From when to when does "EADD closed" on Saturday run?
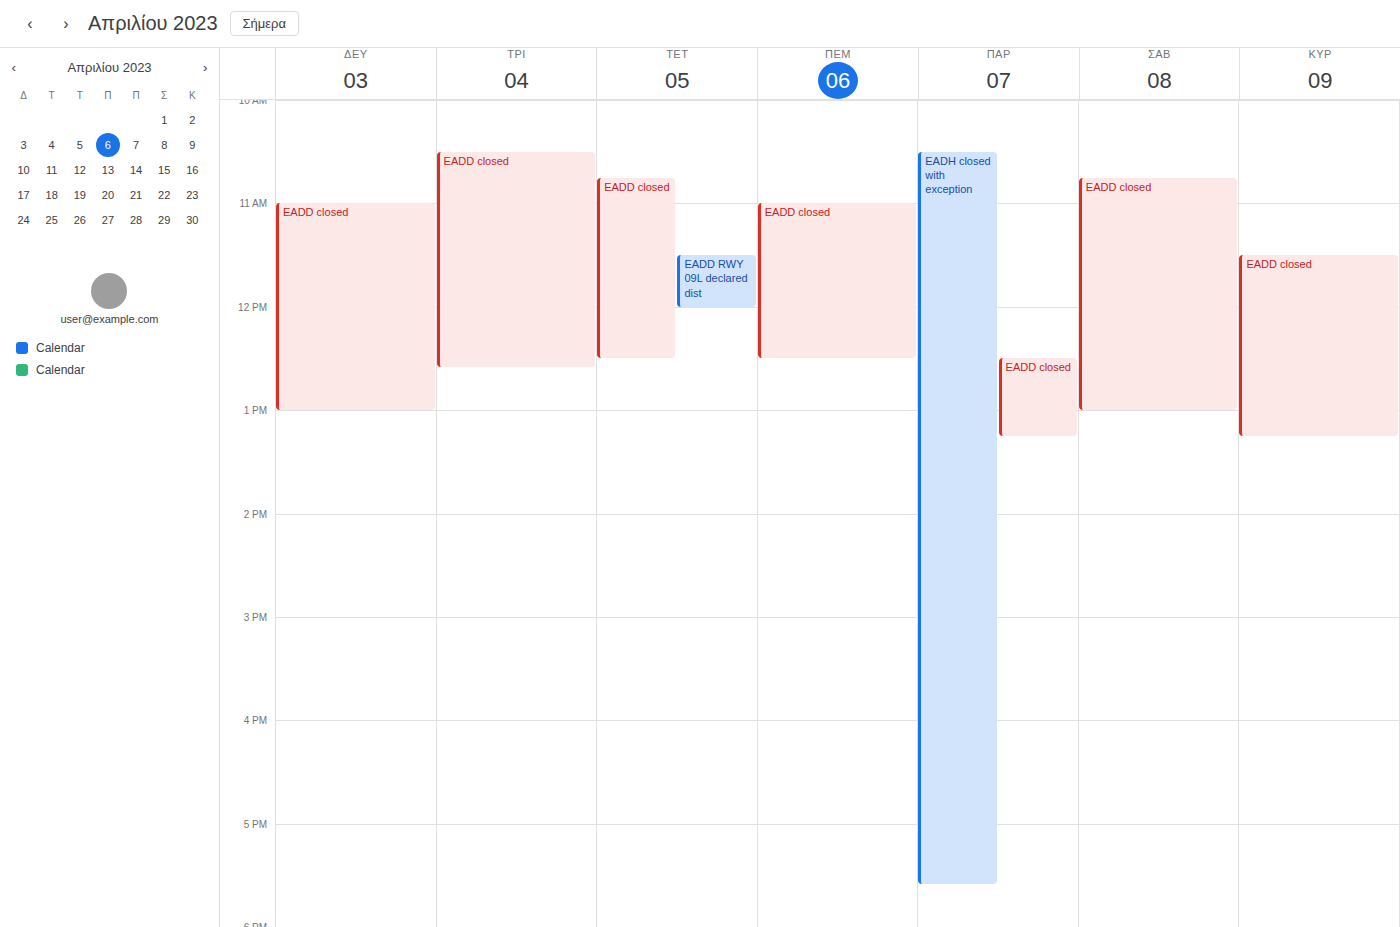
10:45 AM to 1:00 PM